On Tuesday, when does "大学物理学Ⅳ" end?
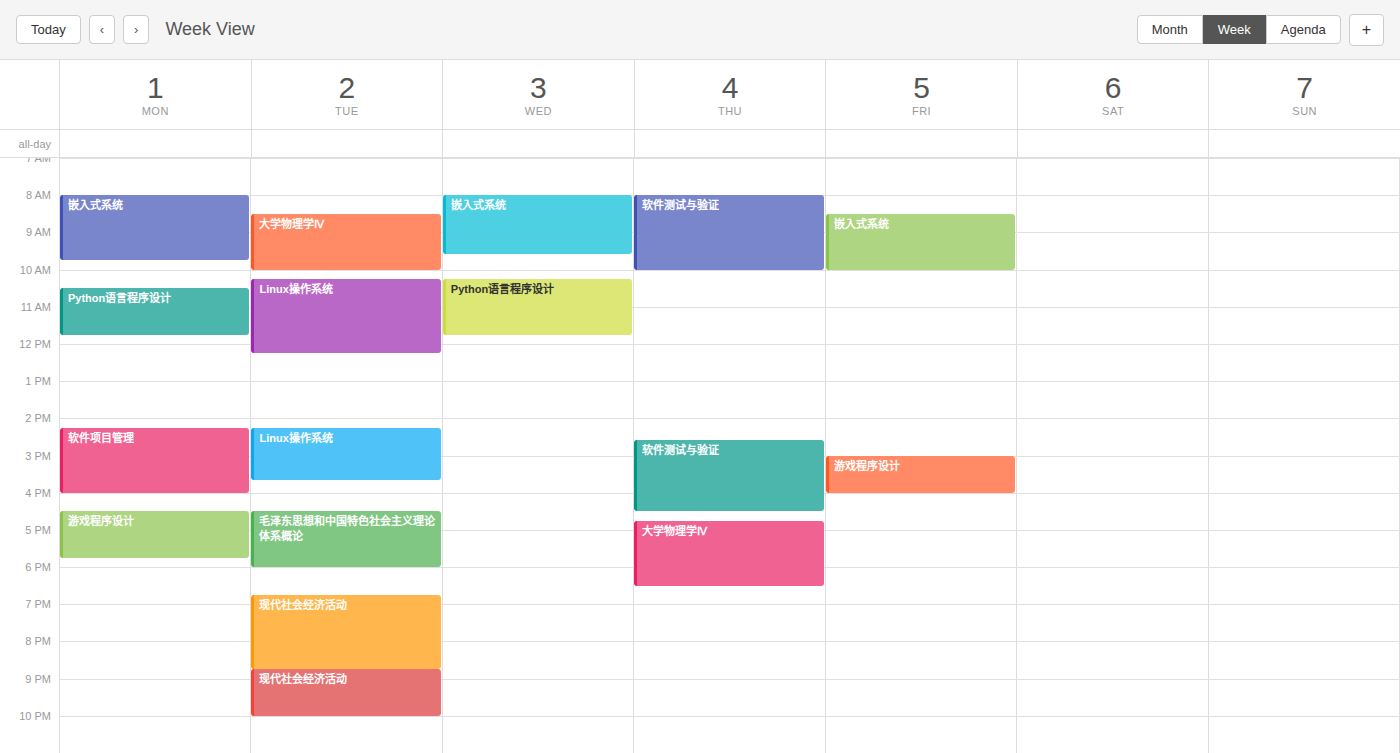
10:00 AM